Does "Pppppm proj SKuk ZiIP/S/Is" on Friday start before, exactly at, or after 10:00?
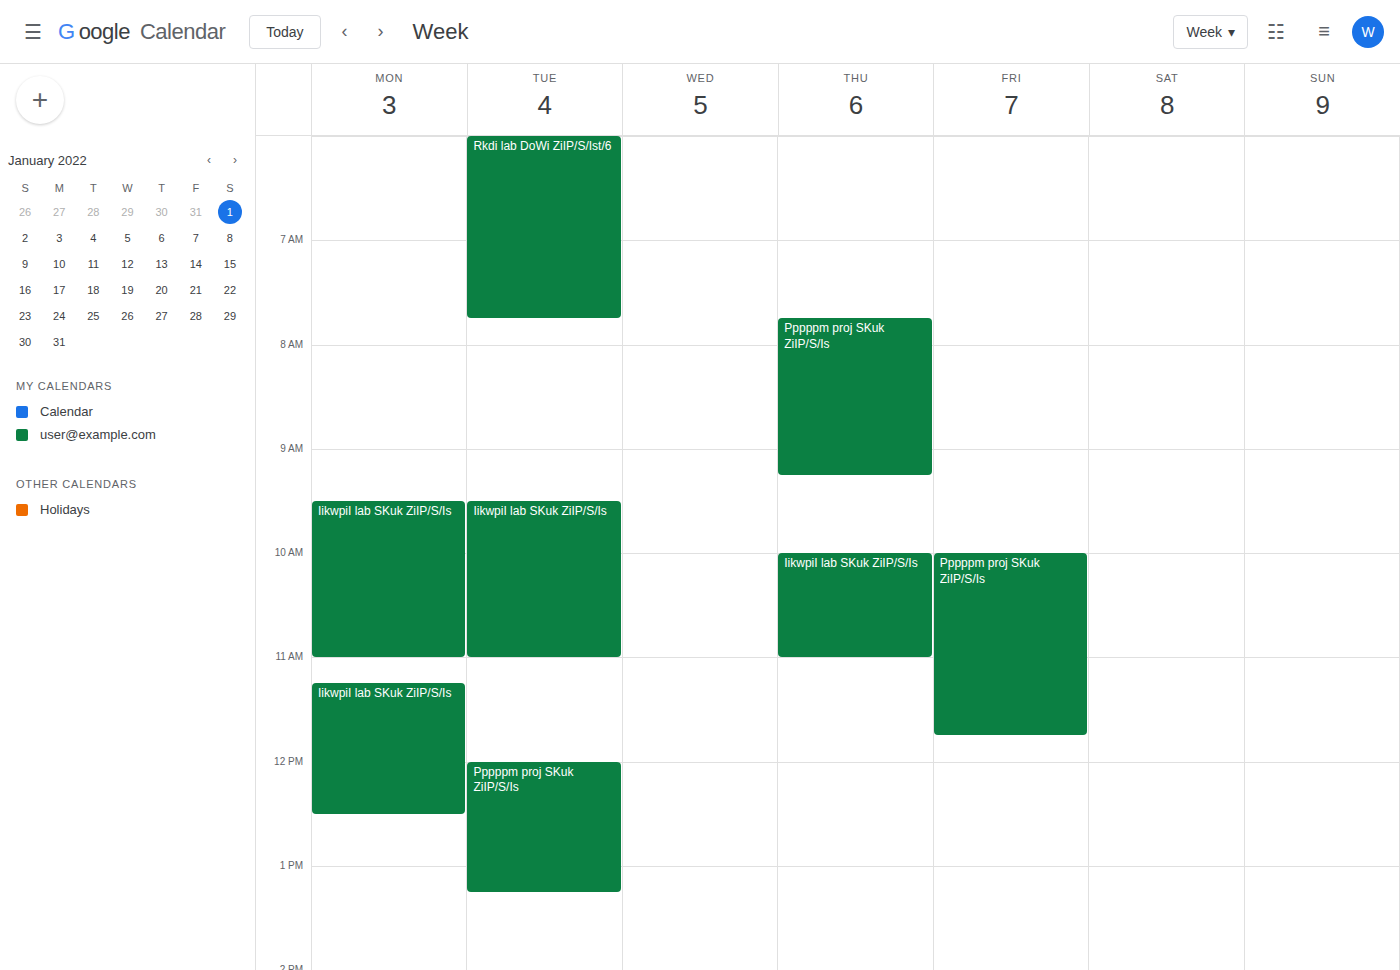
10:00 -- exactly at 10:00, on the 10:00 line.